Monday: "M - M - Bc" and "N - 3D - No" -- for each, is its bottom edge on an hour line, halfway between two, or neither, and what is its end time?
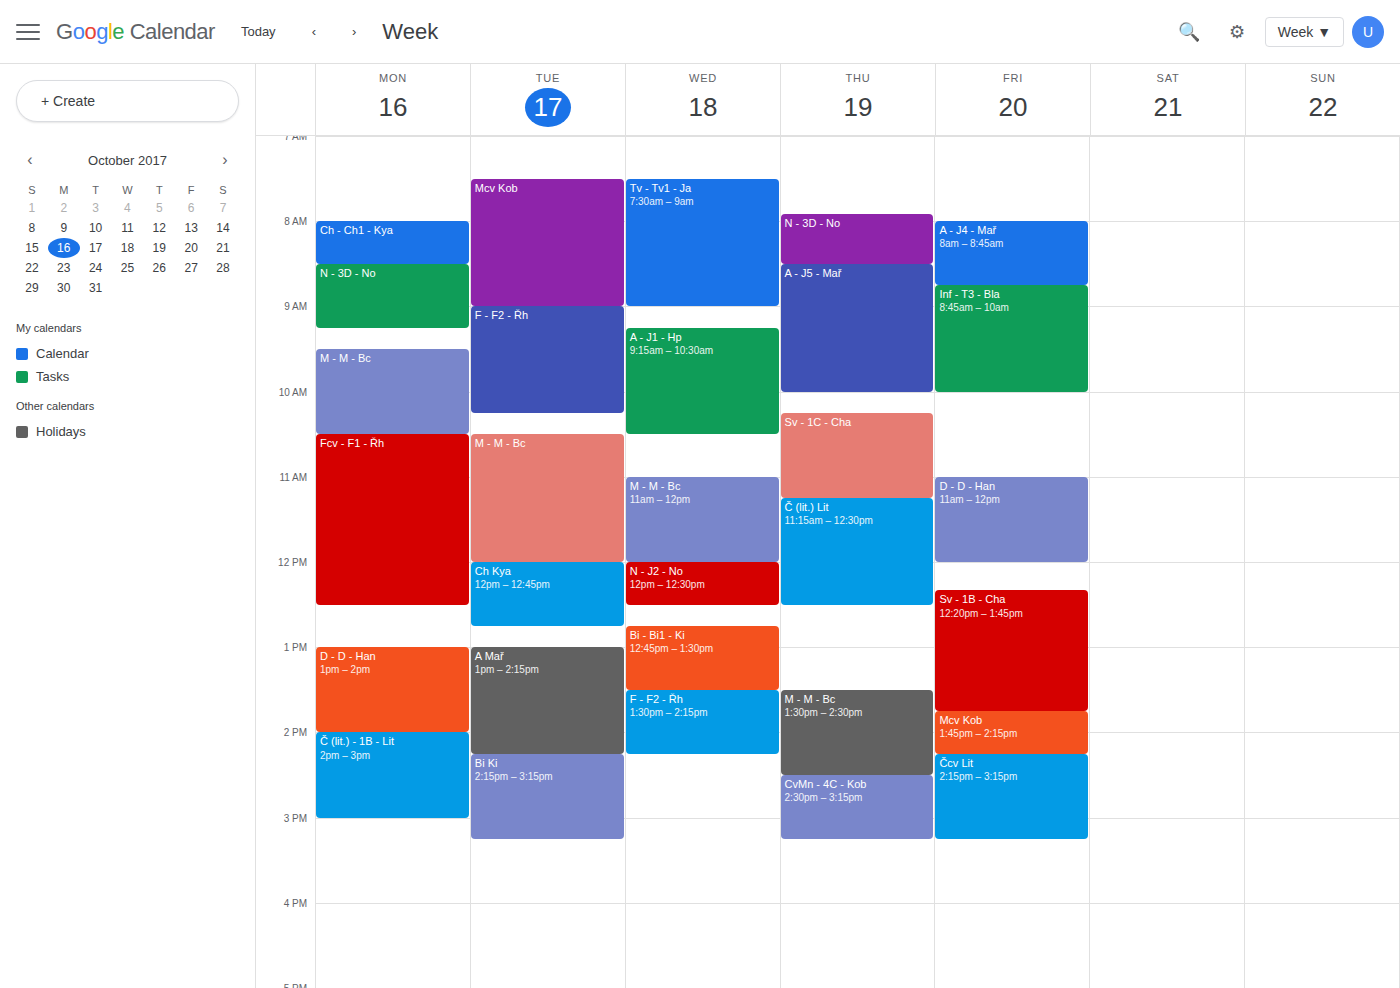
"M - M - Bc": 10:30 AM, halfway between the 10 AM and 11 AM lines. "N - 3D - No": 9:15 AM, neither: a quarter of the way from the 9 AM line to the 10 AM line.